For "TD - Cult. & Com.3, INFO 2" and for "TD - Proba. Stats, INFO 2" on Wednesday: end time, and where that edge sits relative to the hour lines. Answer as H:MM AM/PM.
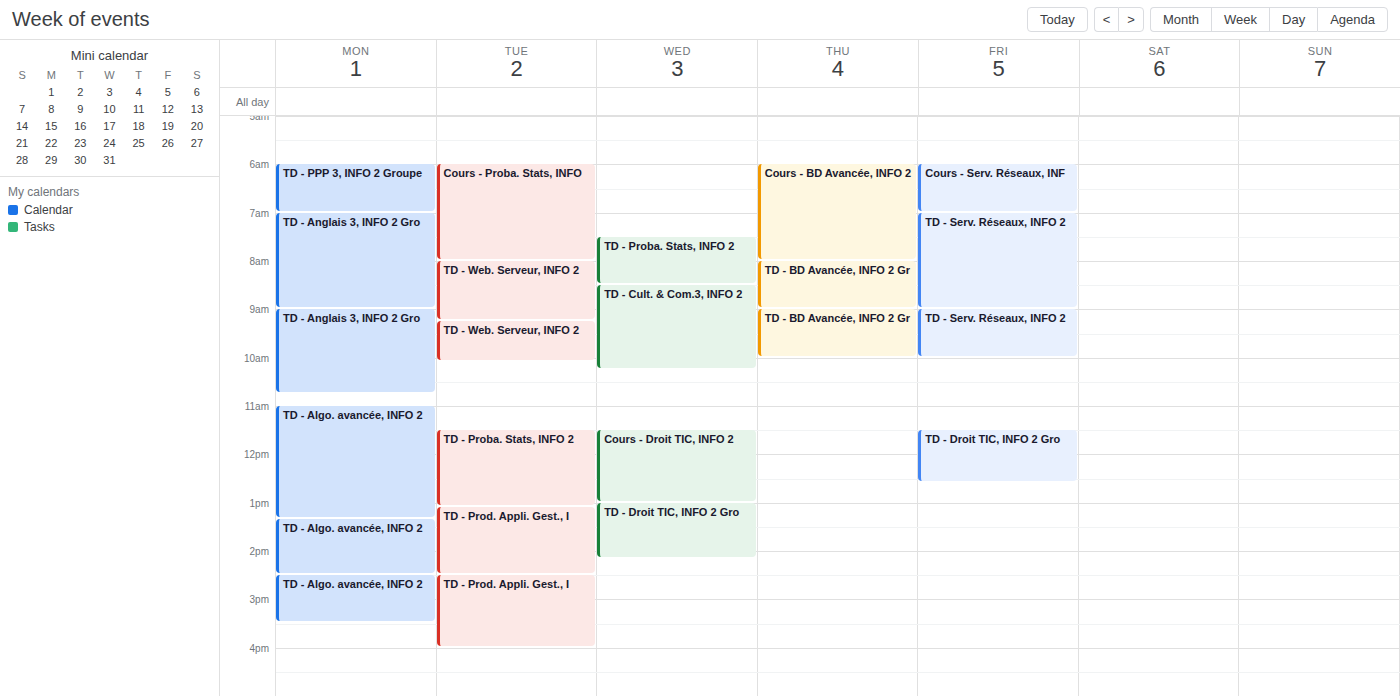
"TD - Cult. & Com.3, INFO 2": 10:15 AM, neither: a quarter of the way from the 10 AM line to the 11 AM line. "TD - Proba. Stats, INFO 2": 8:30 AM, halfway between the 8 AM and 9 AM lines.